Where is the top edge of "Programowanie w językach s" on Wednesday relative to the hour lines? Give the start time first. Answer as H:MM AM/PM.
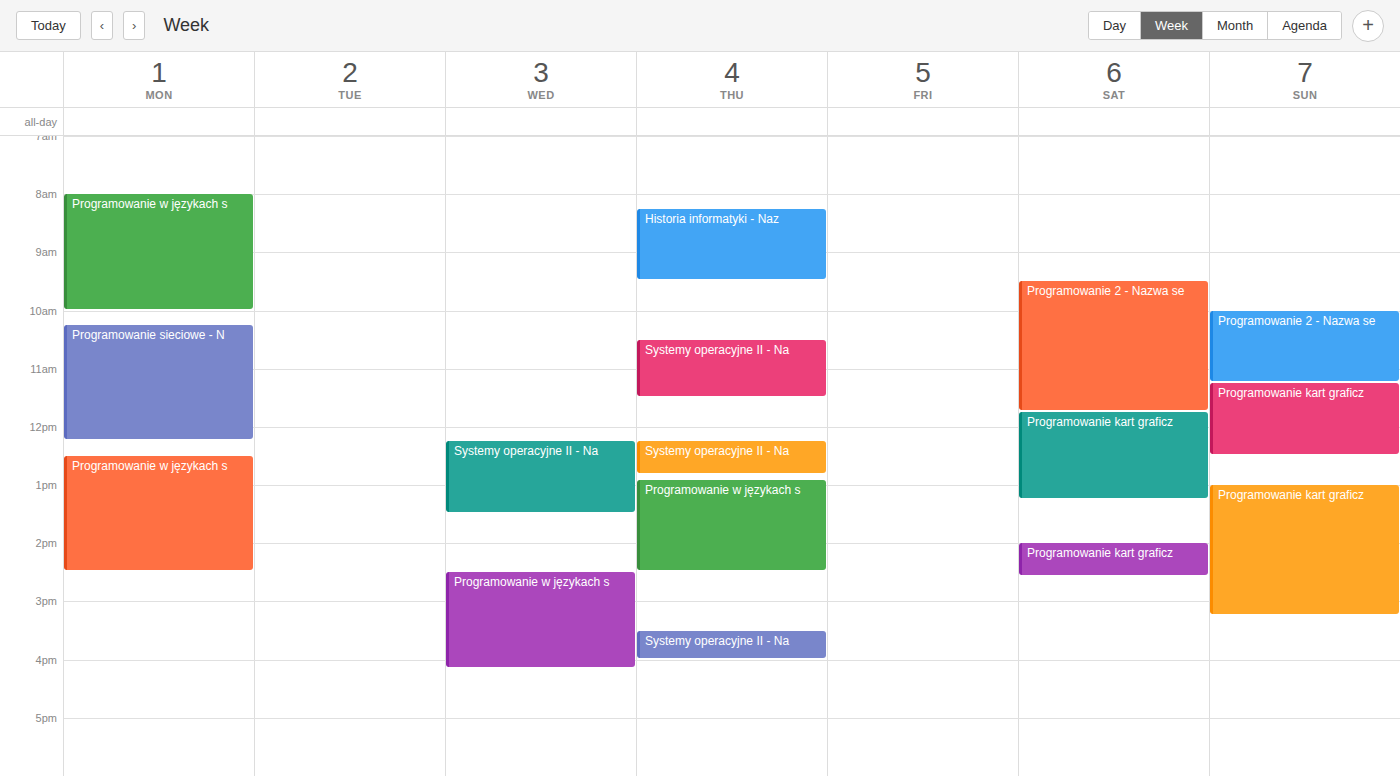
2:30 PM -- halfway between the 2 PM and 3 PM lines.